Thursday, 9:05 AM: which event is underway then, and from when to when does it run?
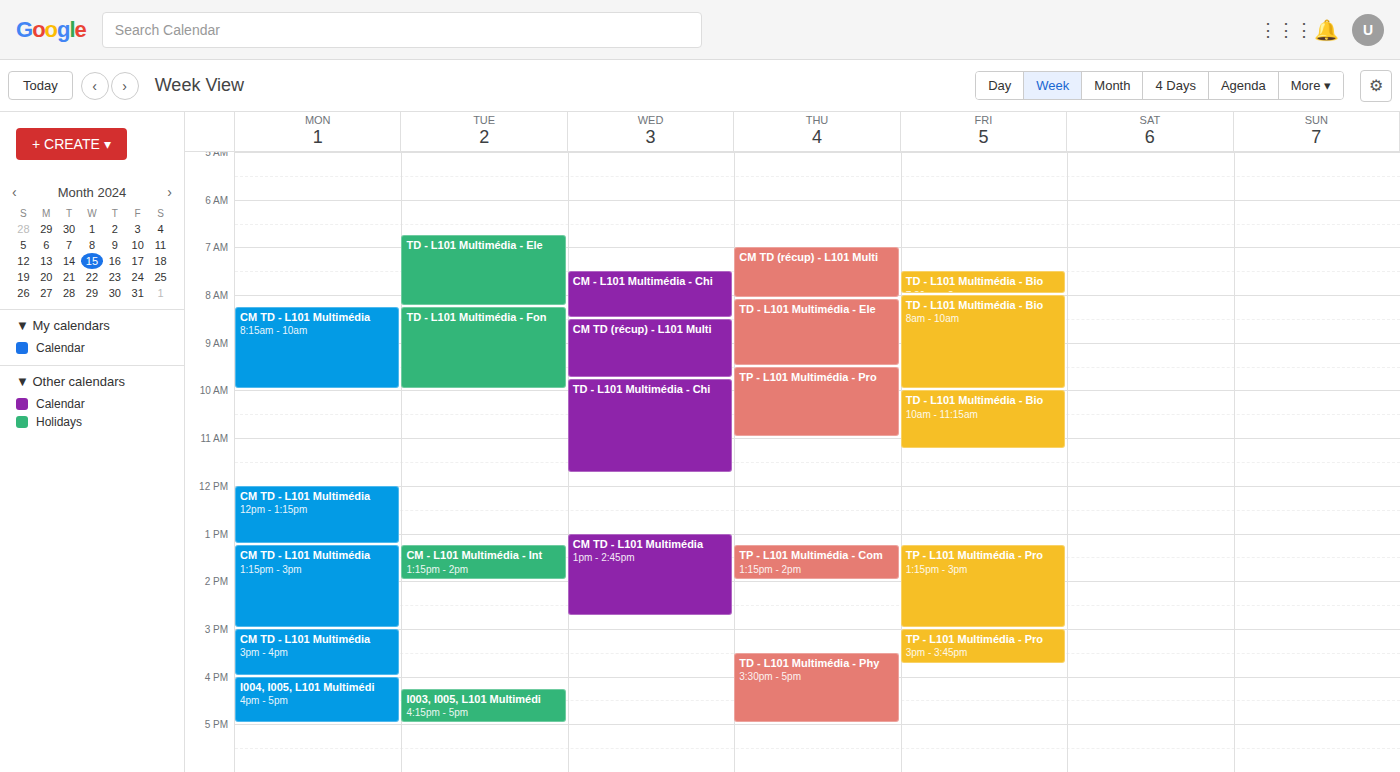
"TD - L101 Multimédia - Ele", 8:05 AM to 9:30 AM